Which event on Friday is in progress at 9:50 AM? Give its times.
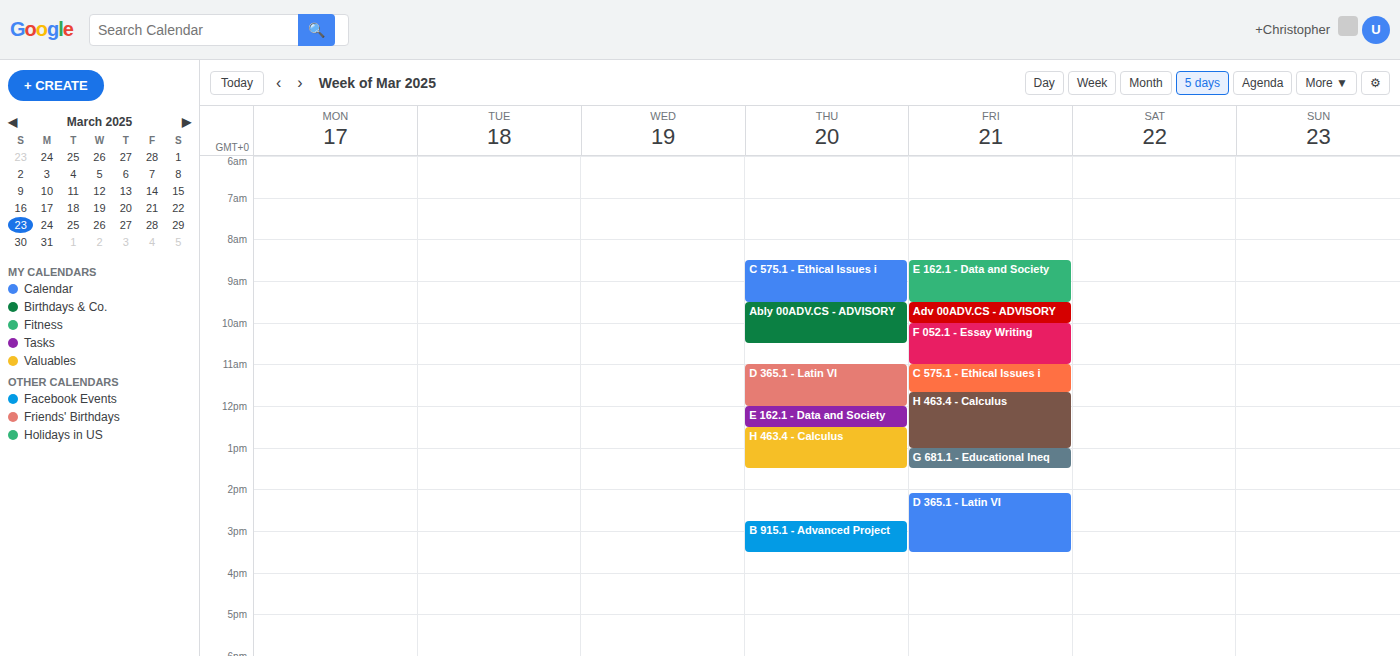
"Adv 00ADV.CS - ADVISORY", 9:30 AM to 10:00 AM